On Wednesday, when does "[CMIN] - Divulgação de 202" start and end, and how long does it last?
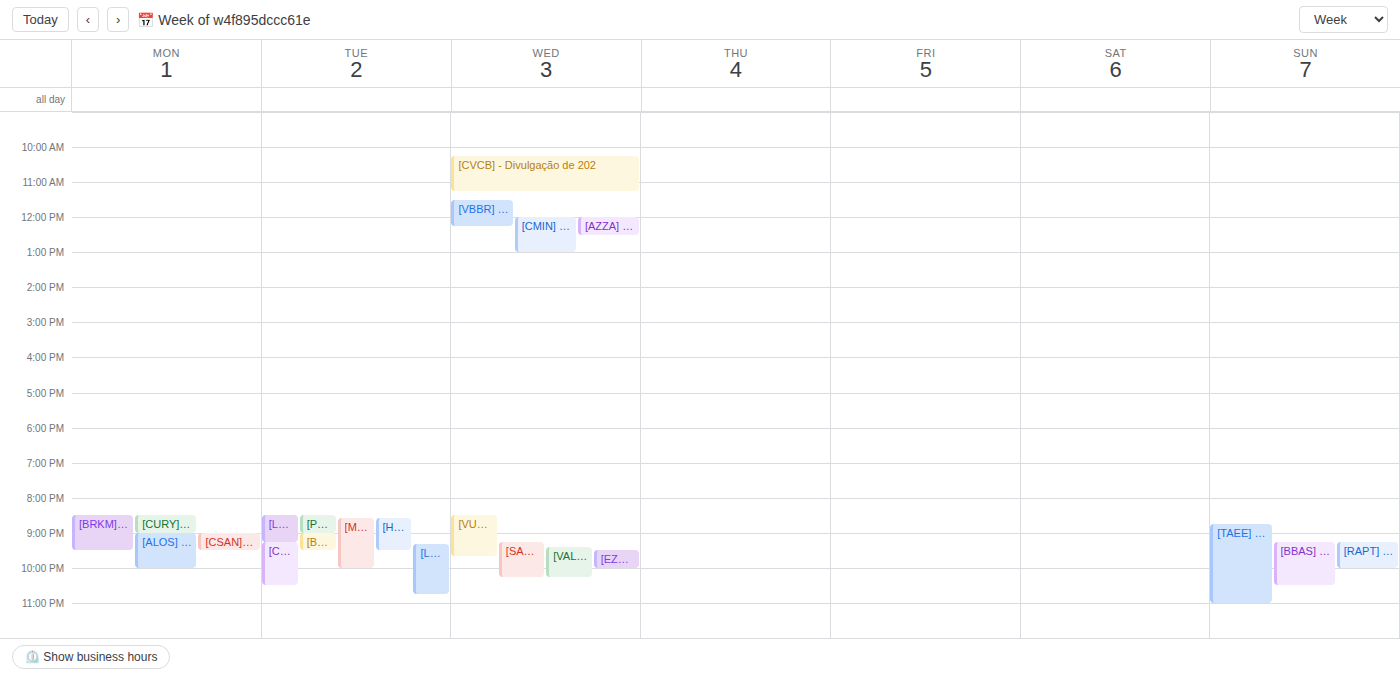
12:00 to 13:00, 1 hour